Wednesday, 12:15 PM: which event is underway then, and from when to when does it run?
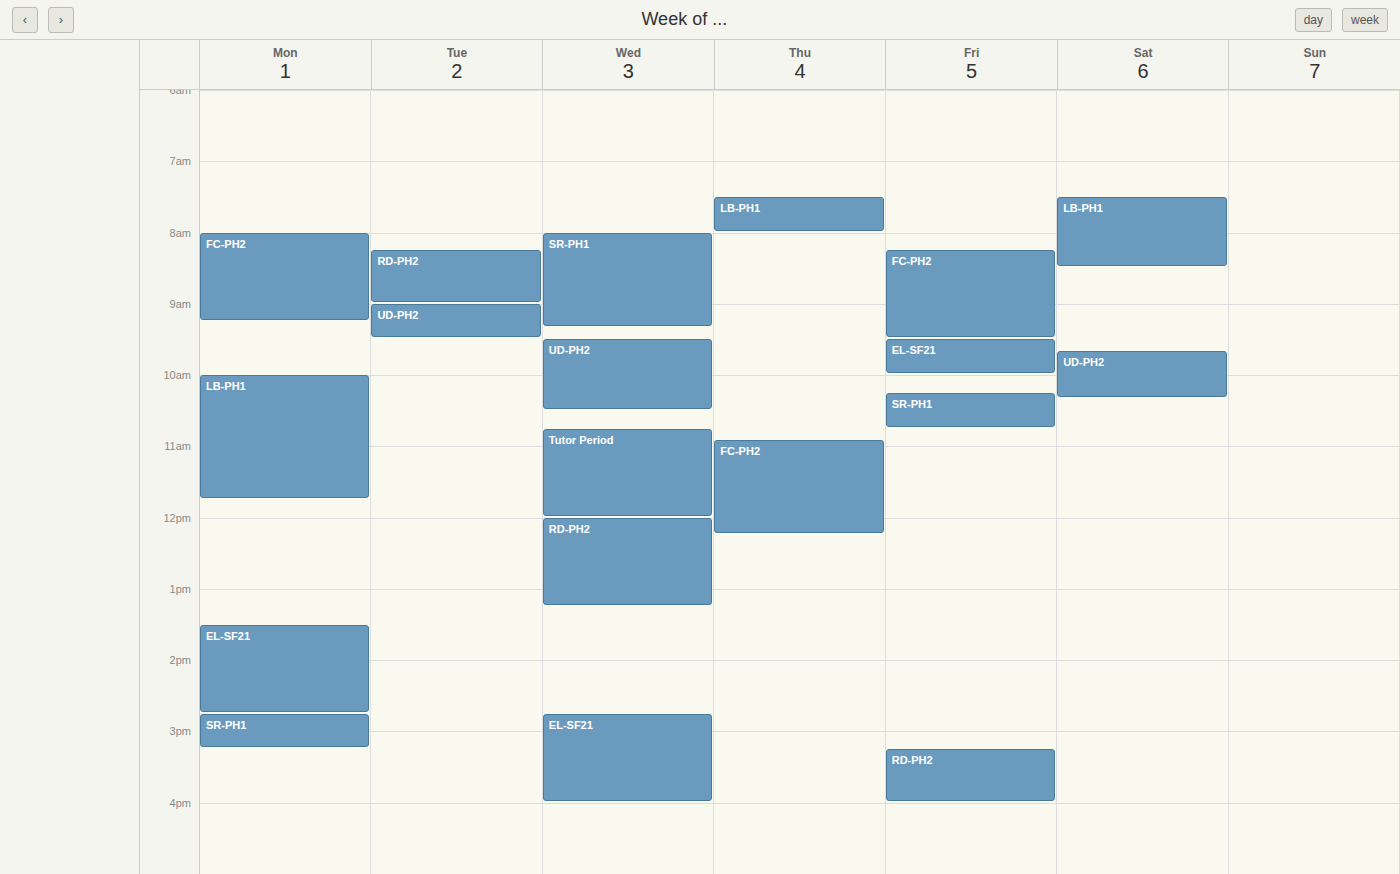
"RD-PH2", 12:00 PM to 1:15 PM